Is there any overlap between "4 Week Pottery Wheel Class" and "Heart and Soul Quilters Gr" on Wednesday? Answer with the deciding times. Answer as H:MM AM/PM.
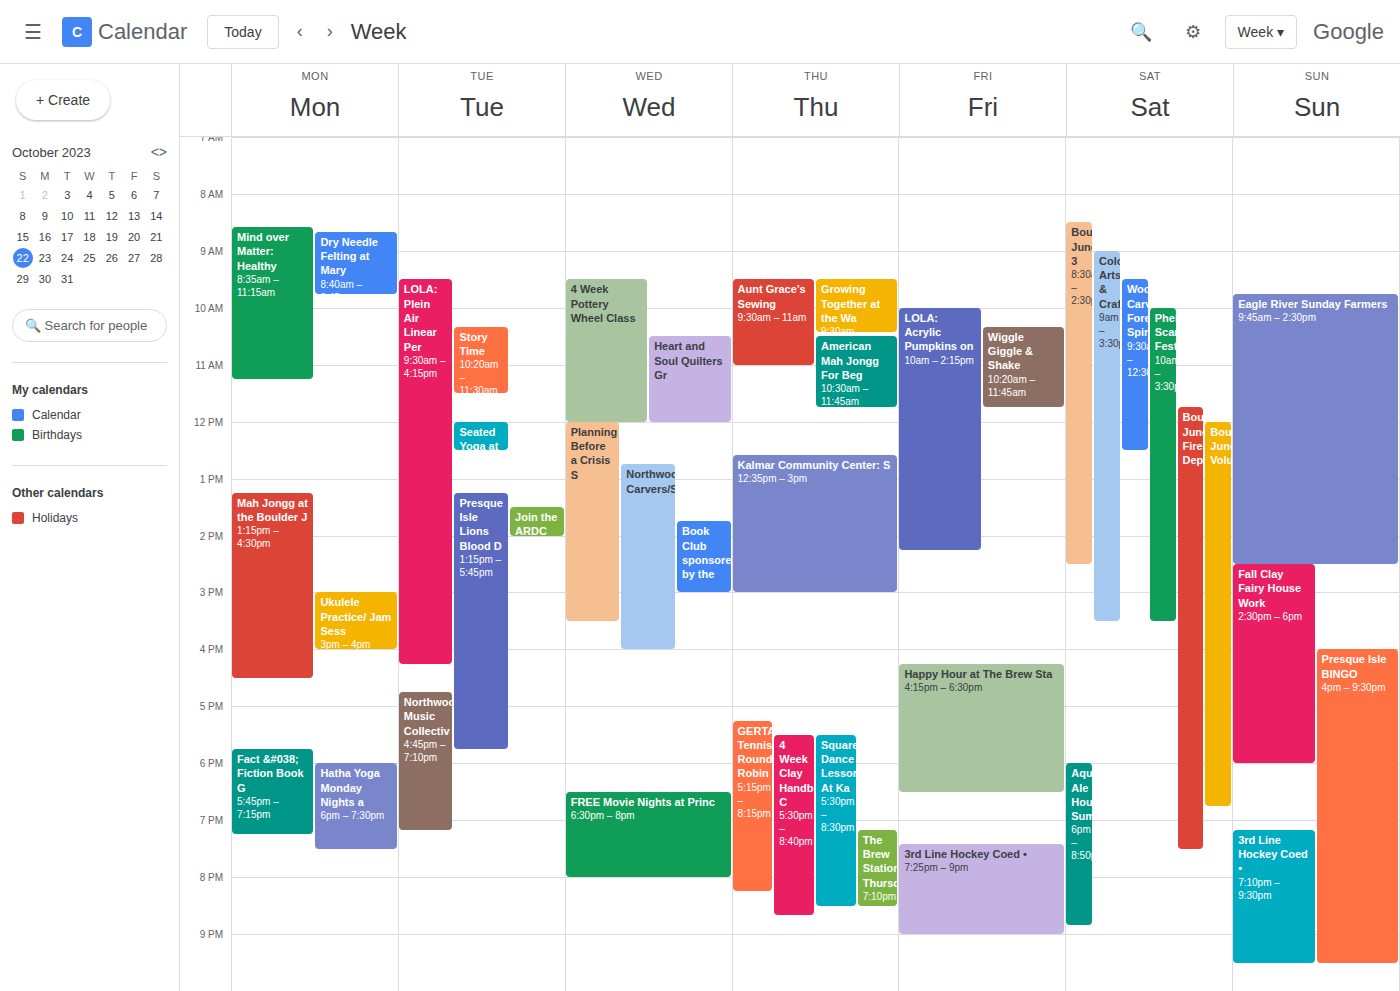
"Heart and Soul Quilters Gr" starts at 10:30 AM, before "4 Week Pottery Wheel Class" ends at 12:00 PM -- they overlap.